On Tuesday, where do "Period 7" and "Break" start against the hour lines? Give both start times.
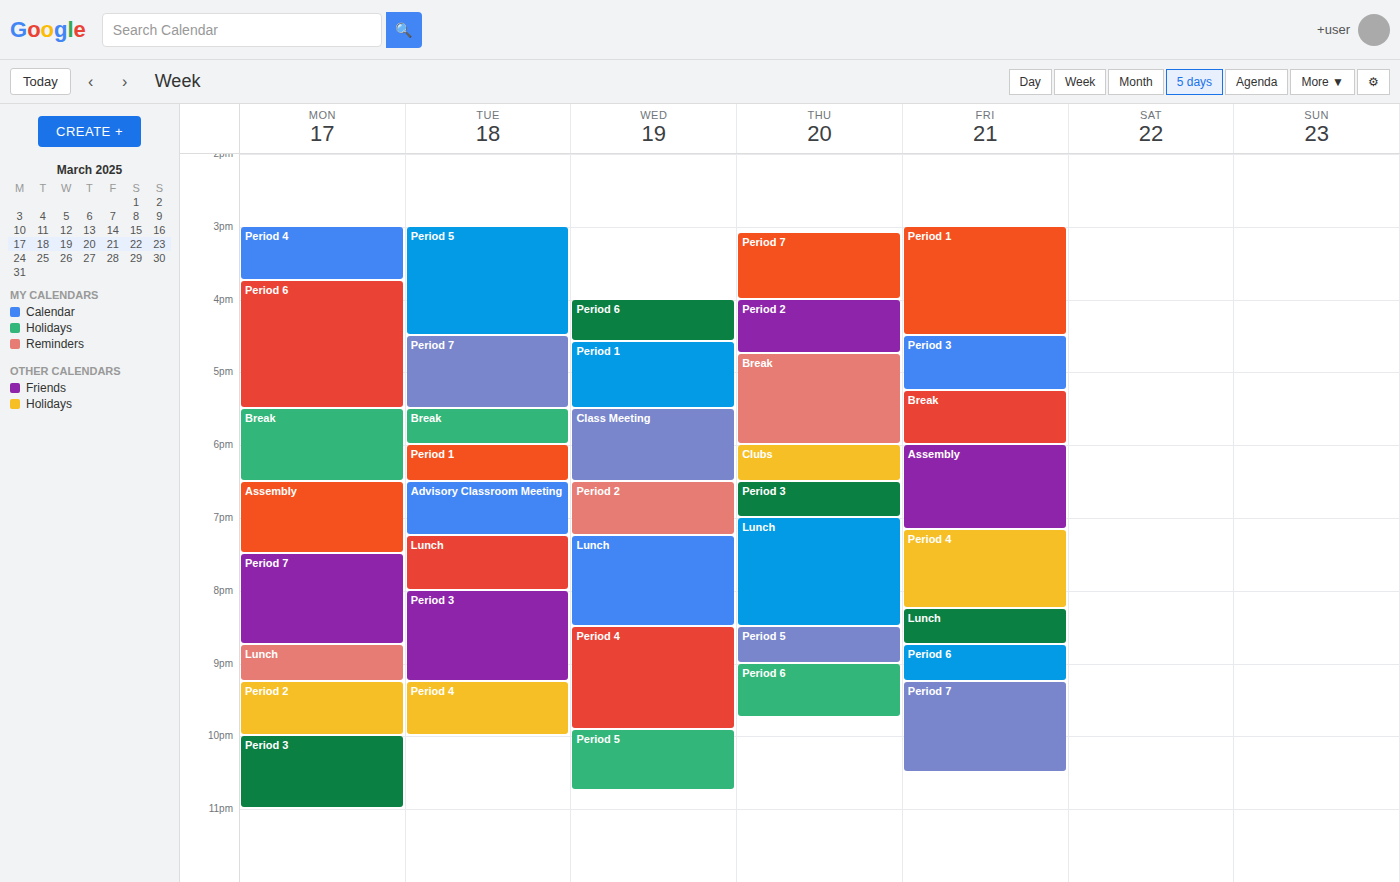
"Period 7": 4:30 PM, halfway between the 4 PM and 5 PM lines. "Break": 5:30 PM, halfway between the 5 PM and 6 PM lines.